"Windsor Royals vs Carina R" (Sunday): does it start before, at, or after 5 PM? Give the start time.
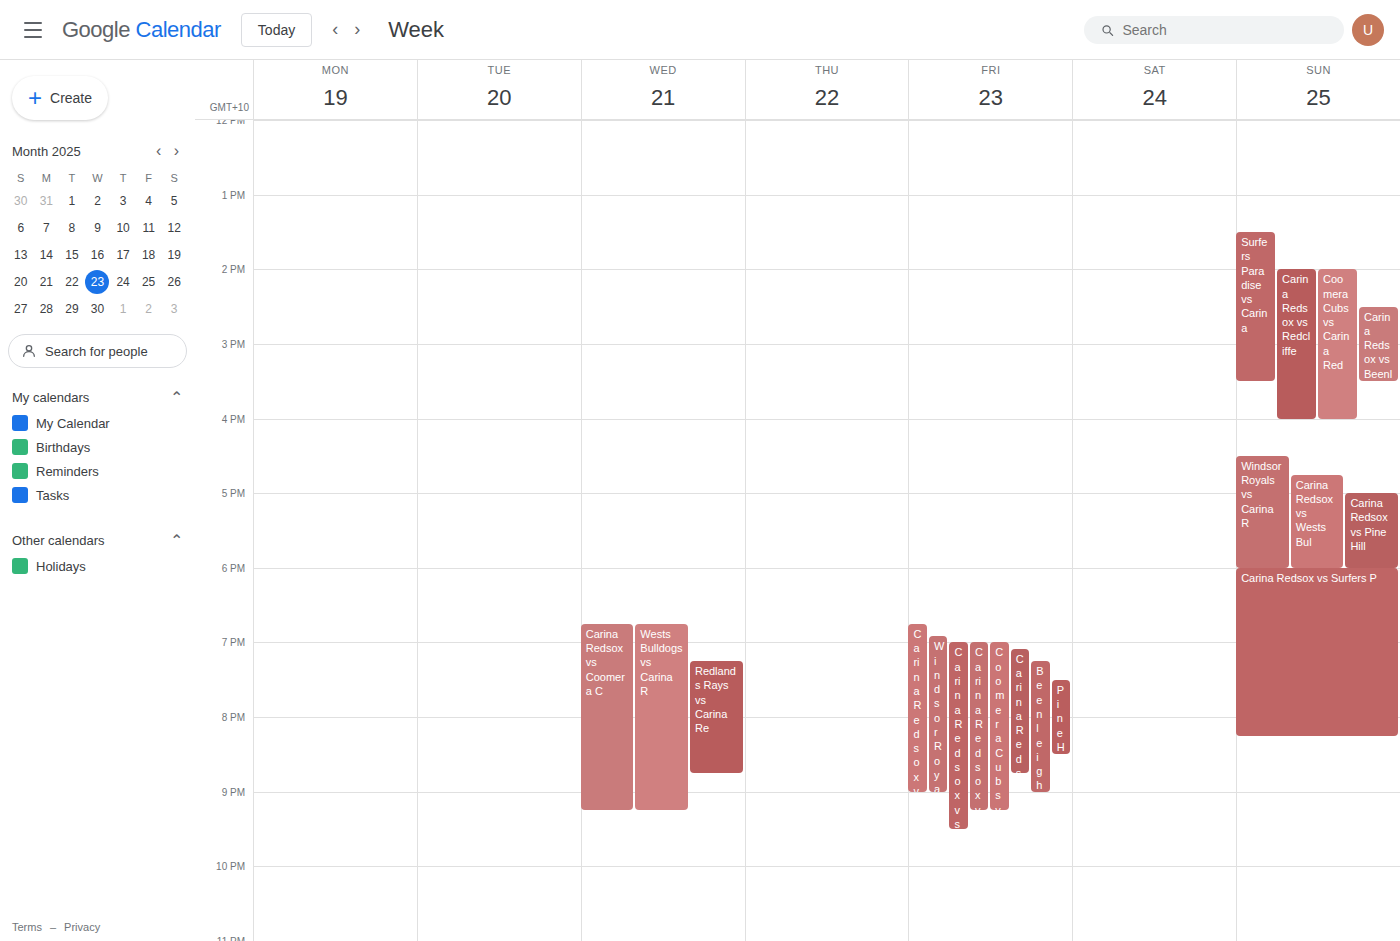
4:30 PM -- before 5 PM, 30 minutes above the 5 PM line.